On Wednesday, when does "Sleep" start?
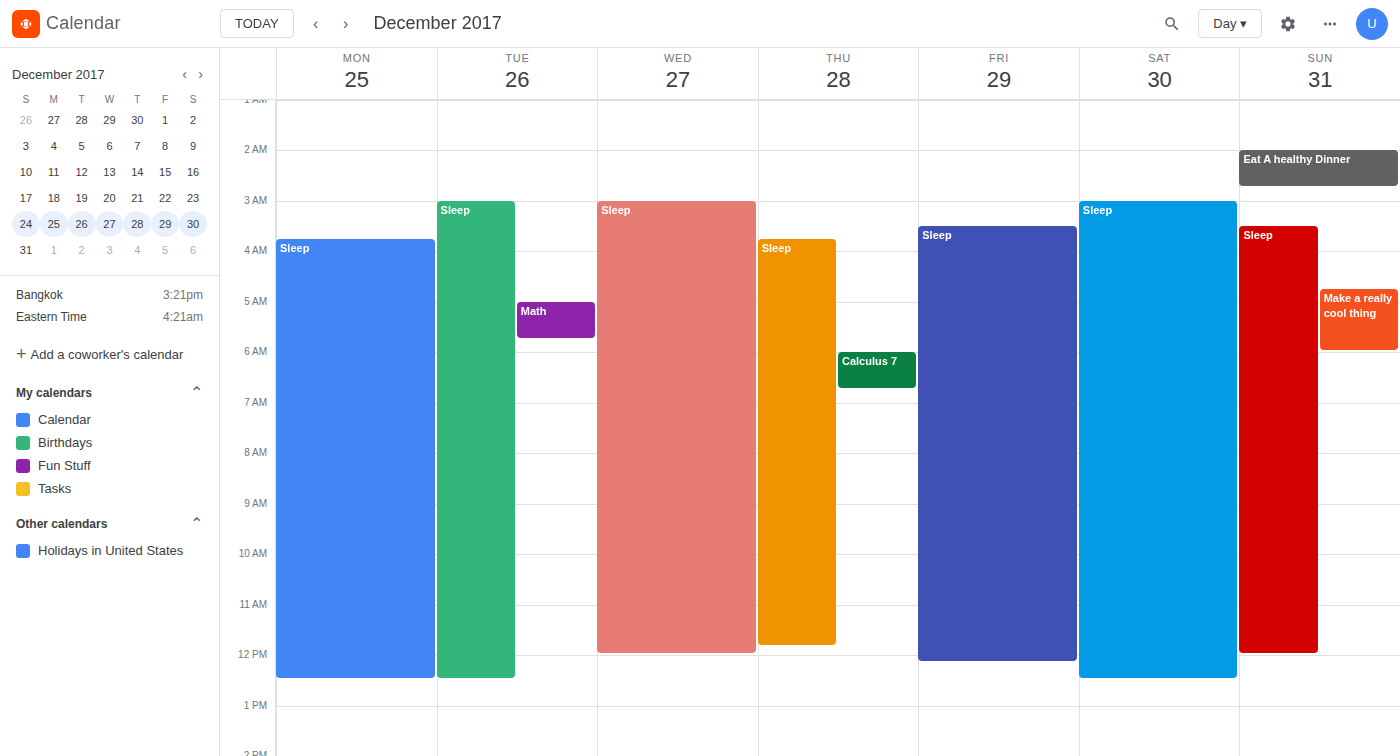
03:00